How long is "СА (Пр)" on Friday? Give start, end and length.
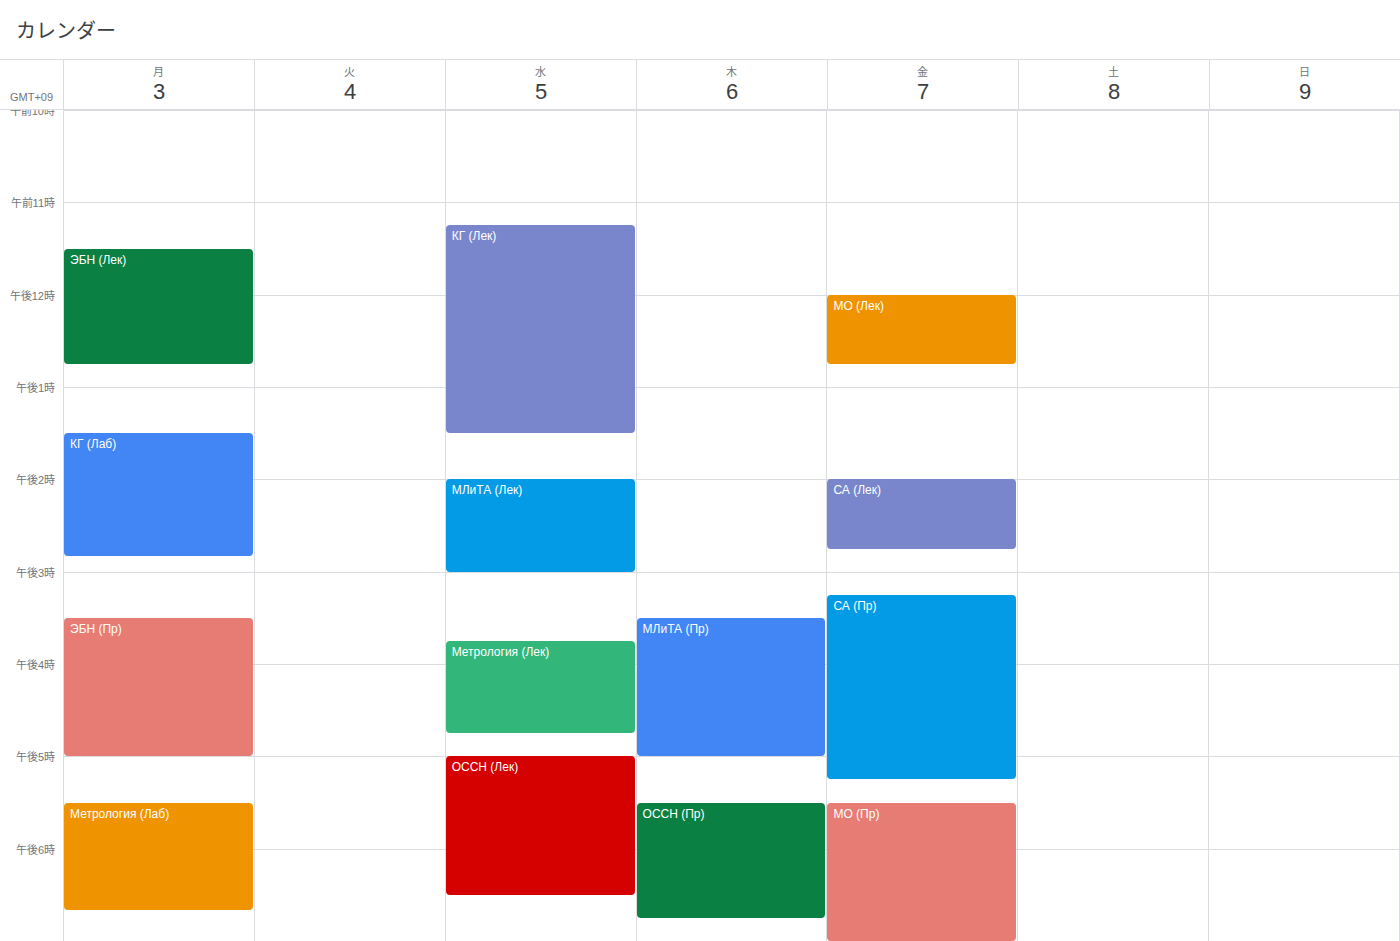
3:15 PM to 5:15 PM, 2 hours